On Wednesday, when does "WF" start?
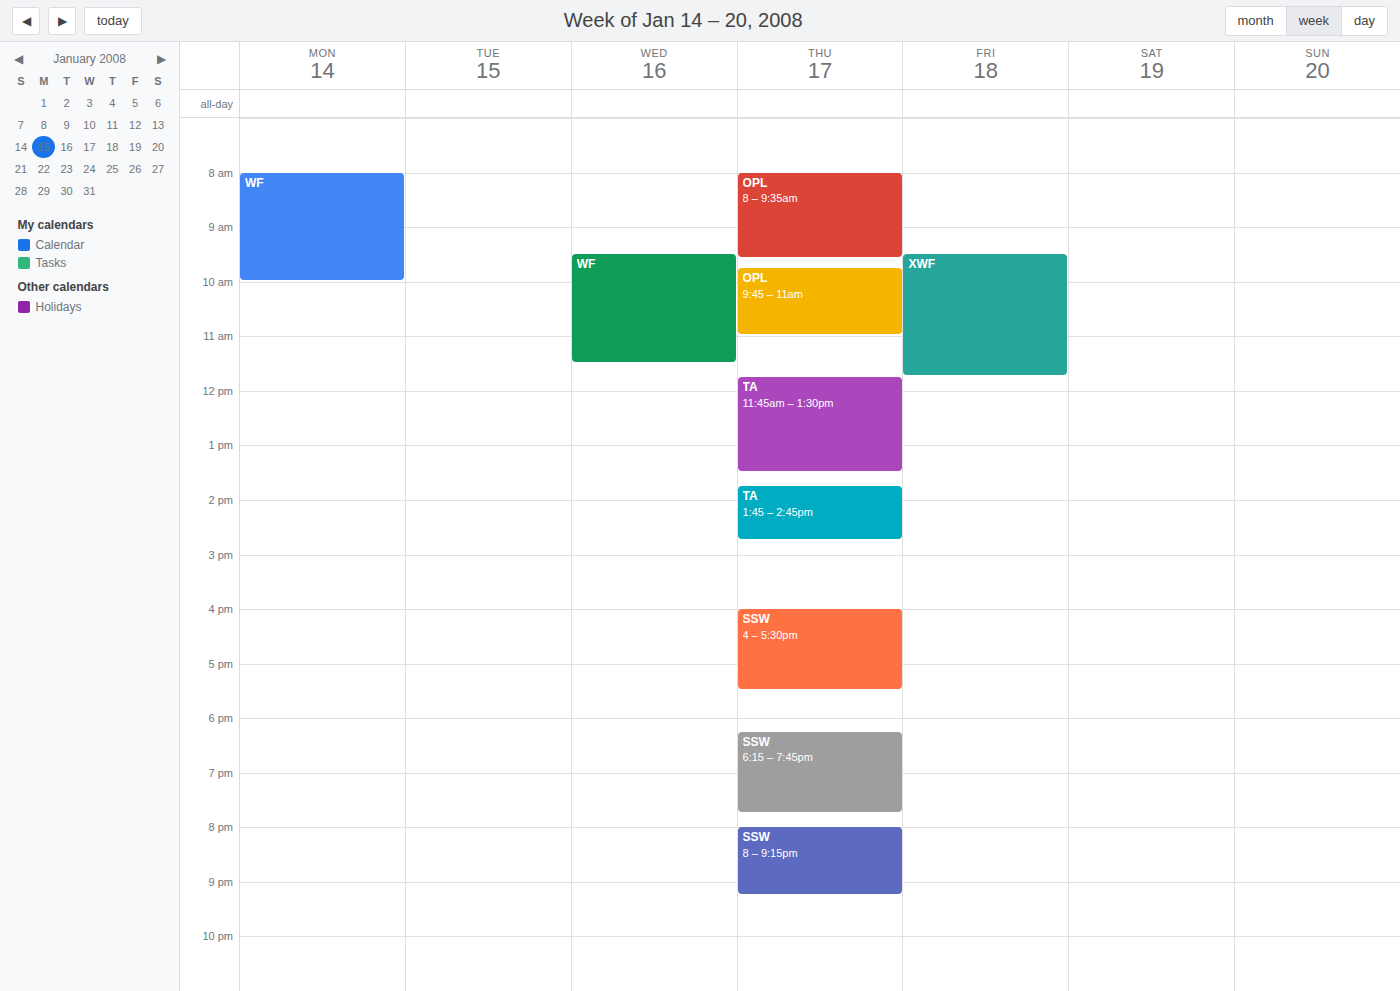
9:30 AM